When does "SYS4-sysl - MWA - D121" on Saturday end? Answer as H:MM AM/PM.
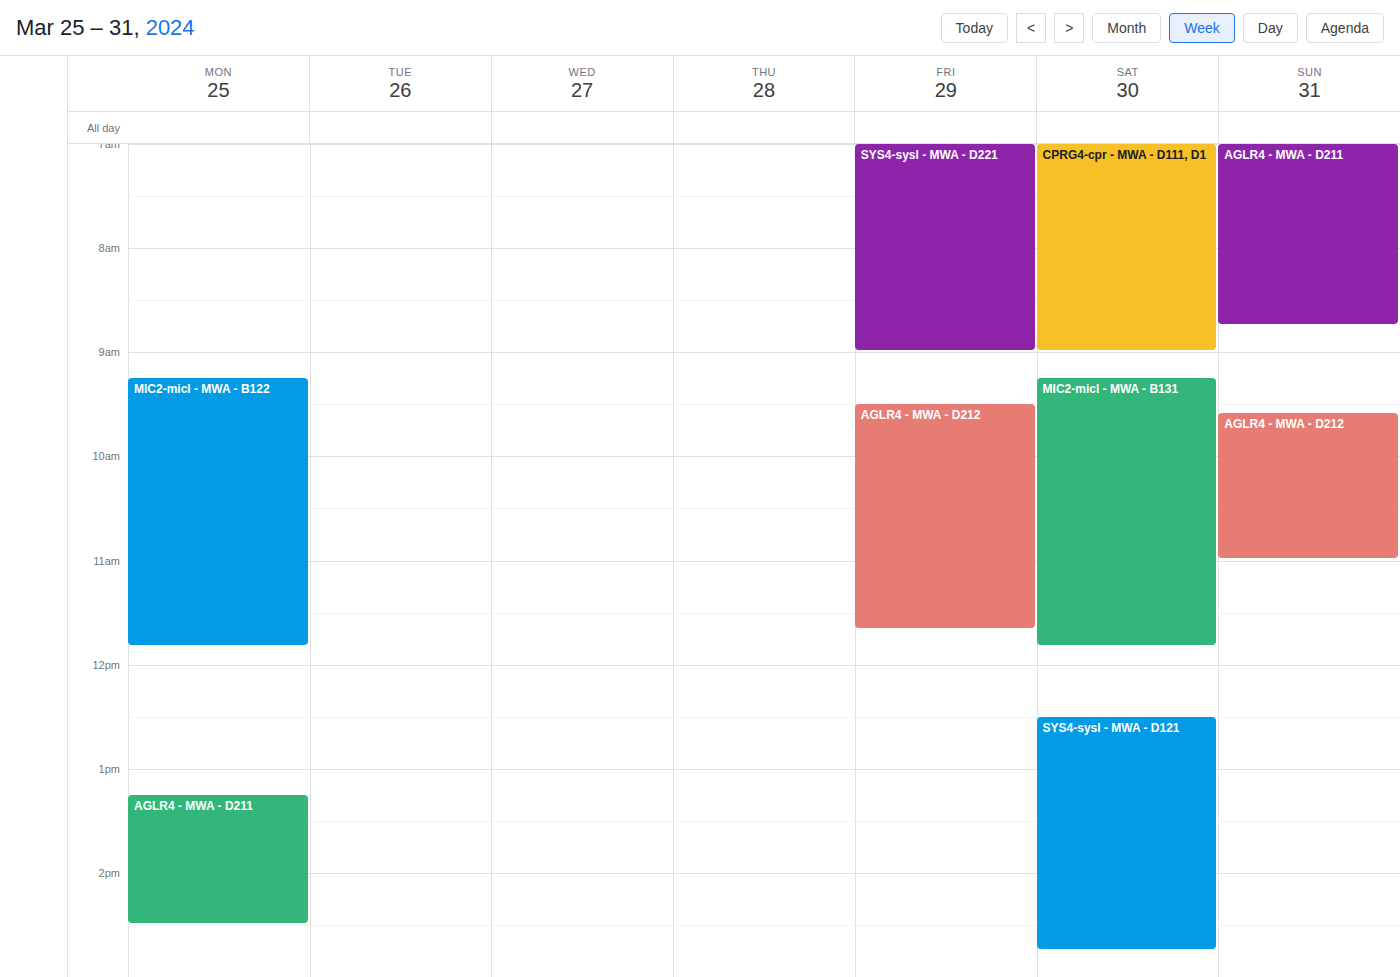
2:45 PM